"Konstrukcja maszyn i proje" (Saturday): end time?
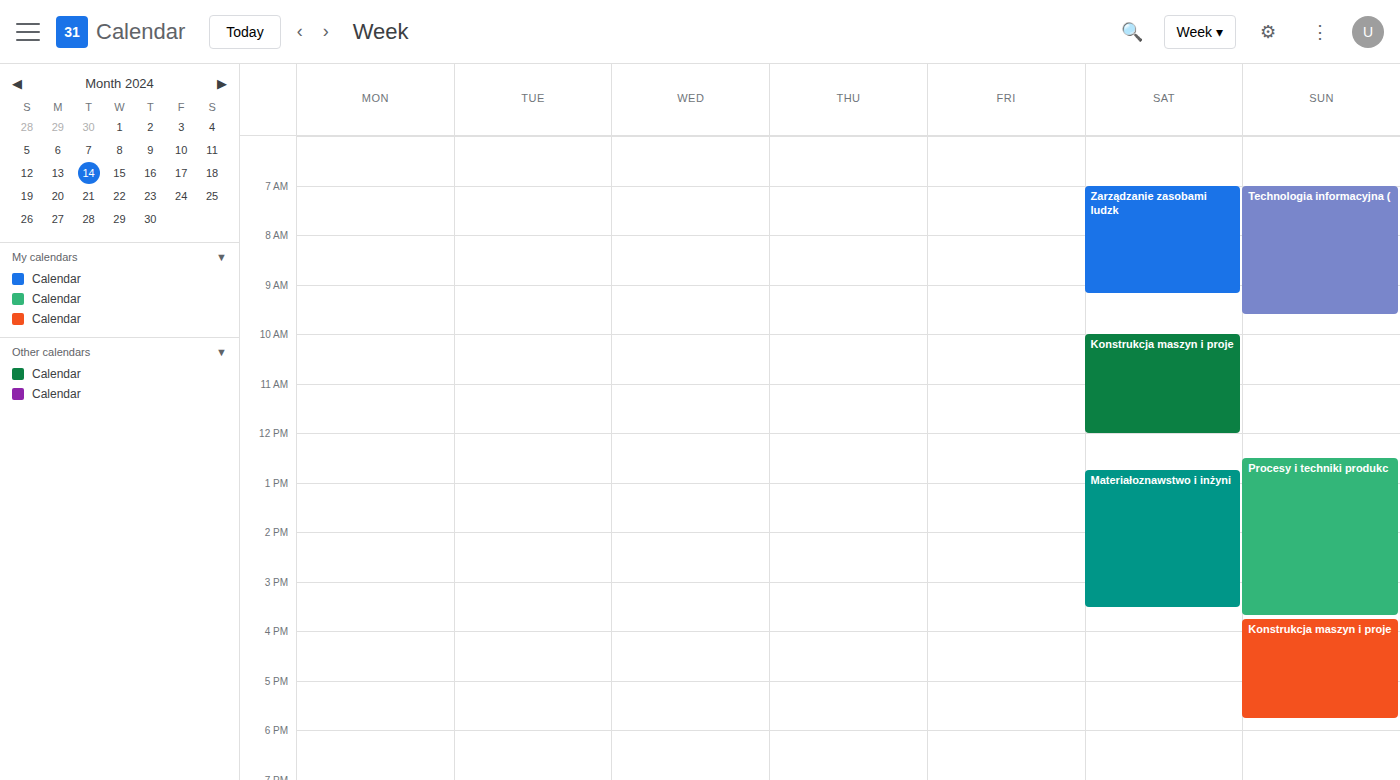
12:00 PM